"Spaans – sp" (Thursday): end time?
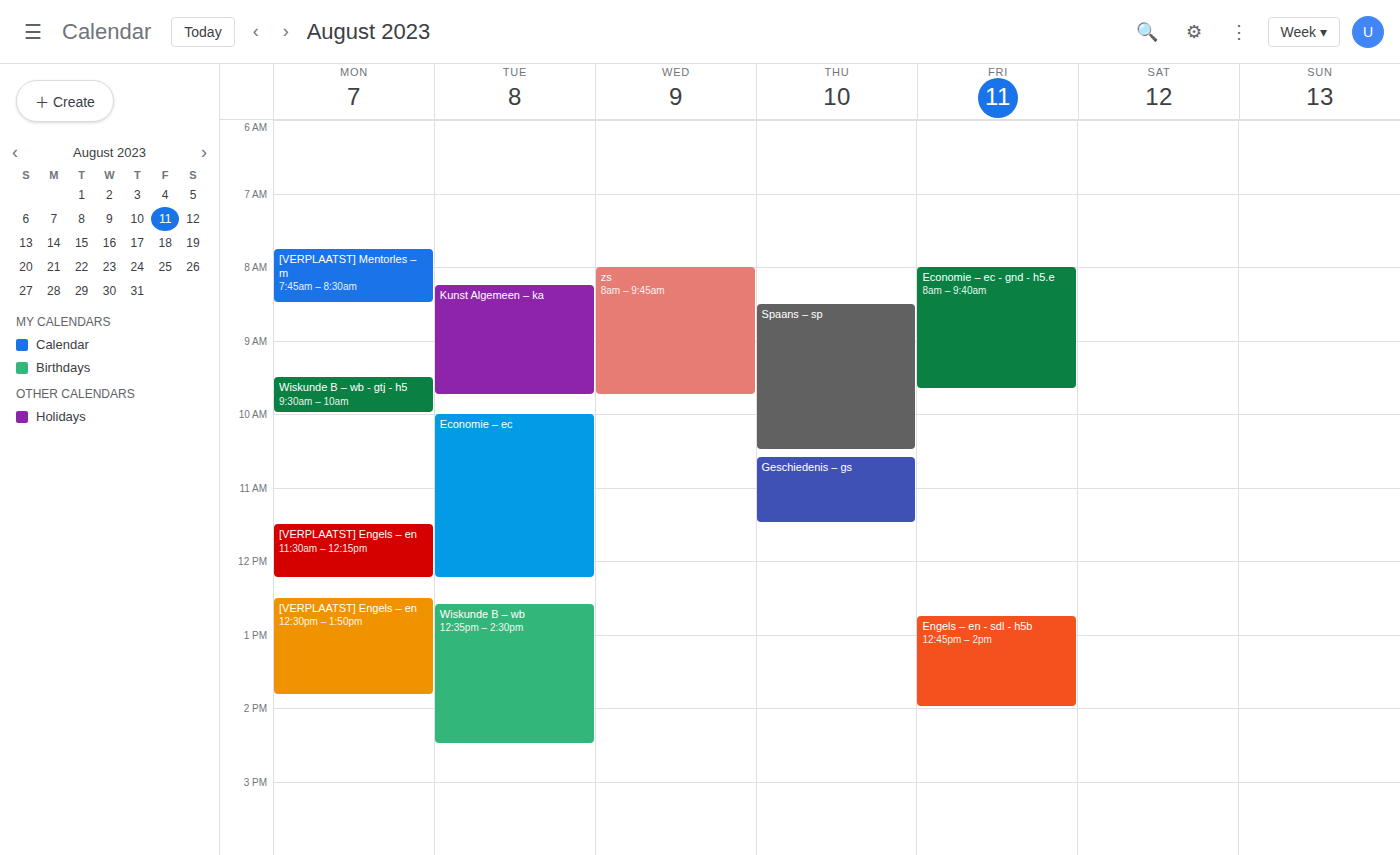
10:30 AM